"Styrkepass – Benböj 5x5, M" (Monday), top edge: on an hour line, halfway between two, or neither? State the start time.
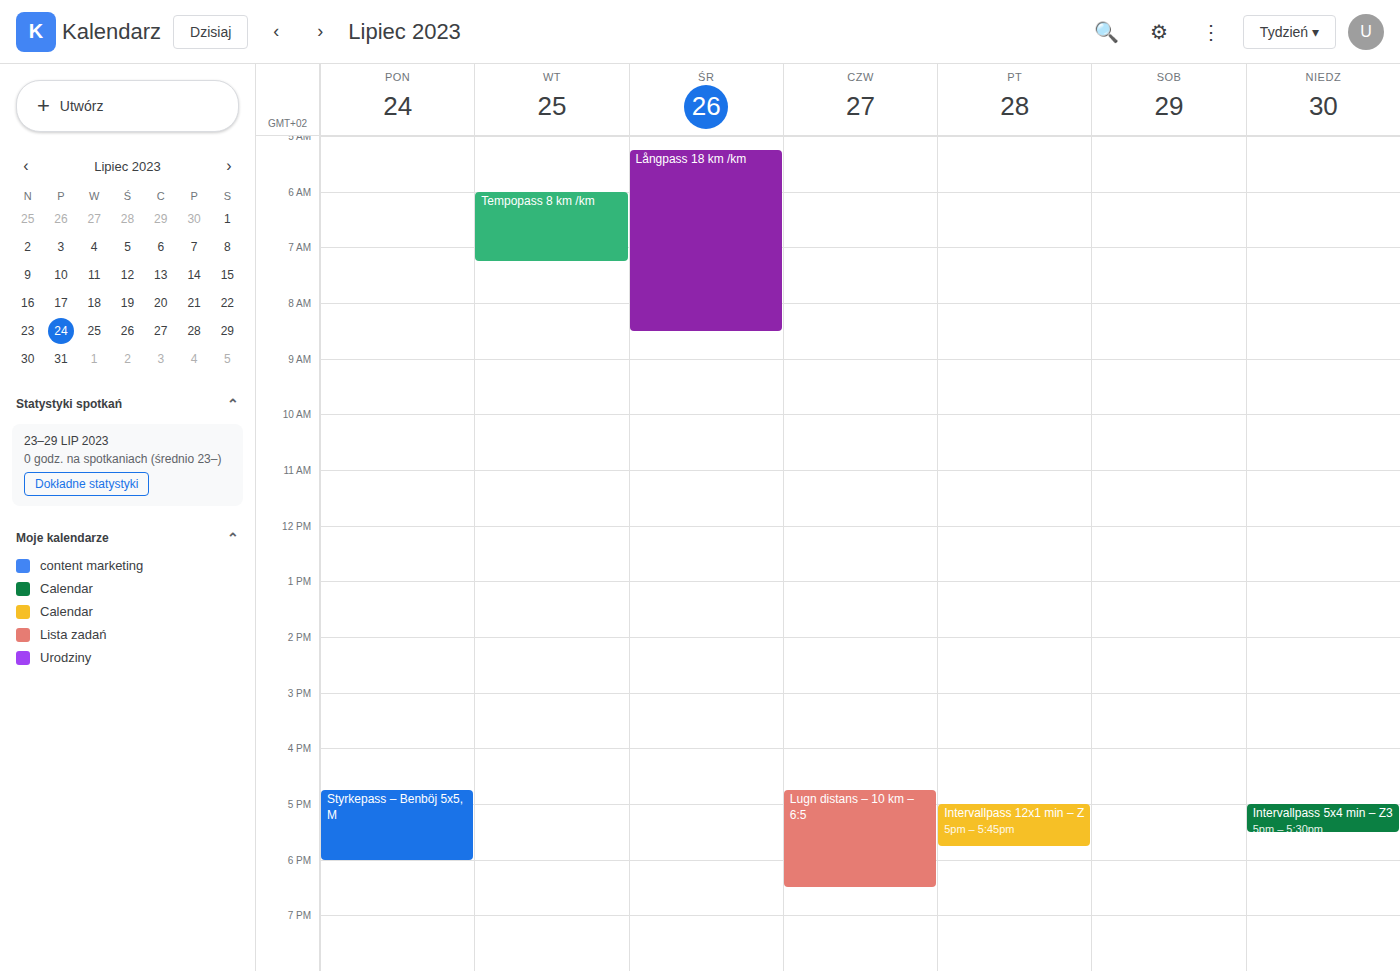
4:45 PM -- neither: three quarters of the way from the 4 PM line to the 5 PM line.